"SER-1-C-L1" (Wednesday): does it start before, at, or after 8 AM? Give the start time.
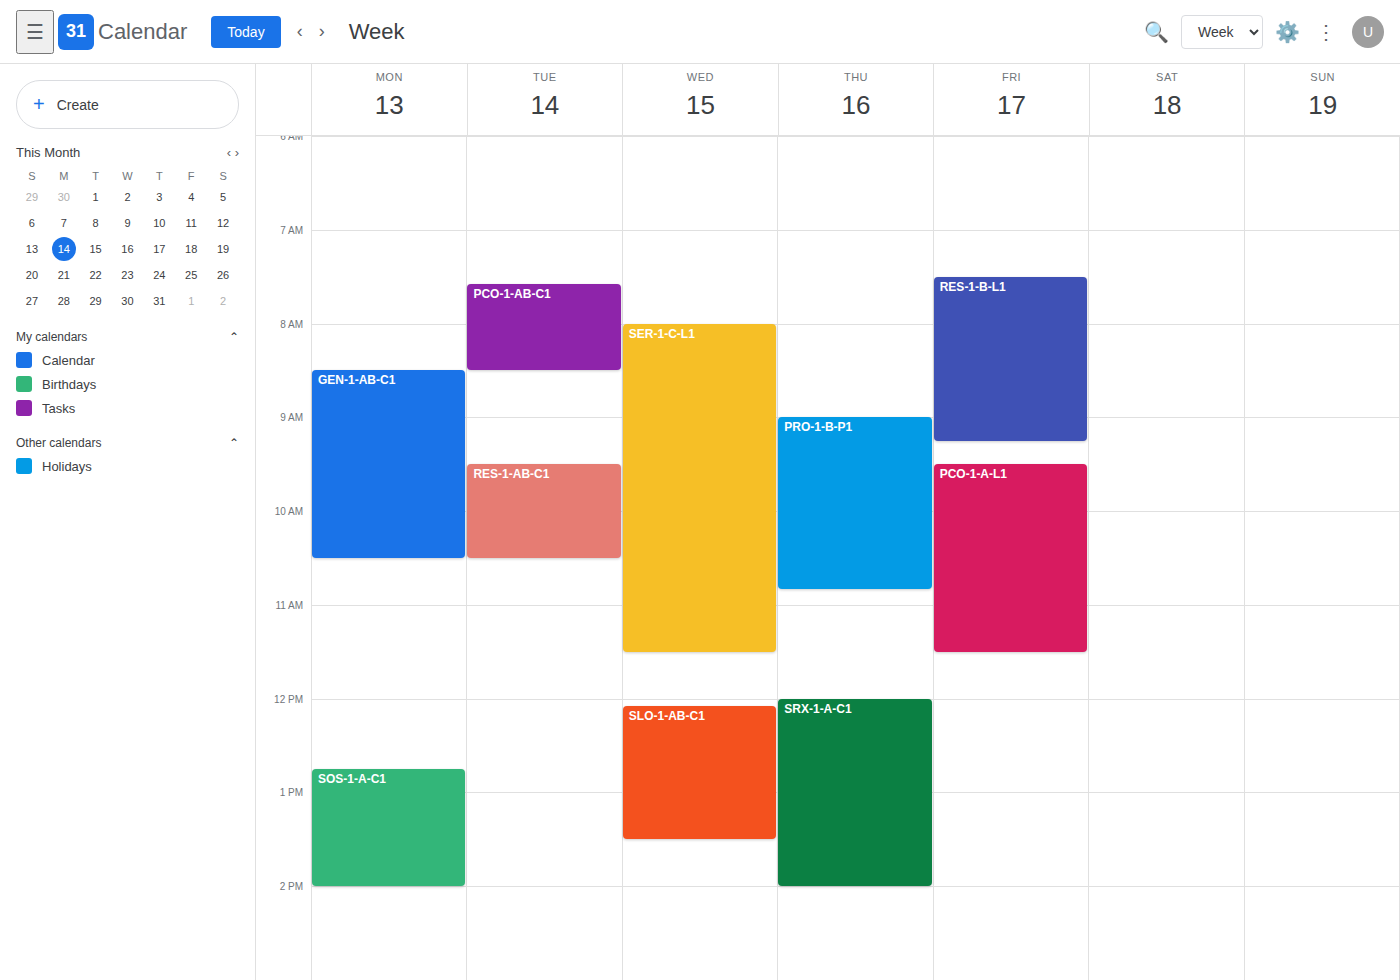
8:00 AM -- exactly at 8 AM, on the 8 AM line.